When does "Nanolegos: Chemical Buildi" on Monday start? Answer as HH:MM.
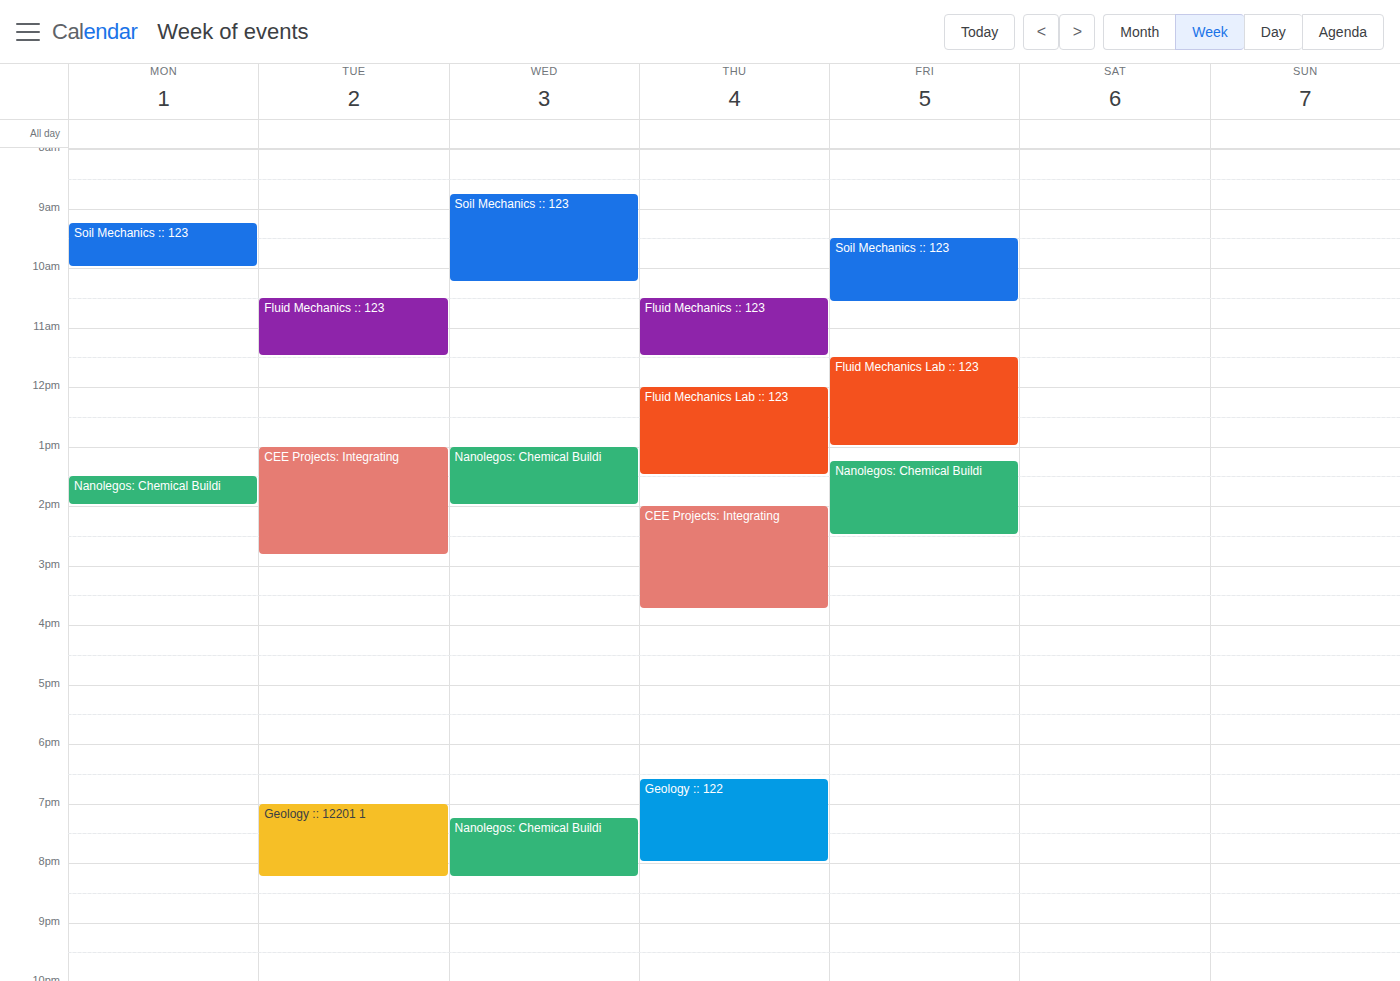
13:30